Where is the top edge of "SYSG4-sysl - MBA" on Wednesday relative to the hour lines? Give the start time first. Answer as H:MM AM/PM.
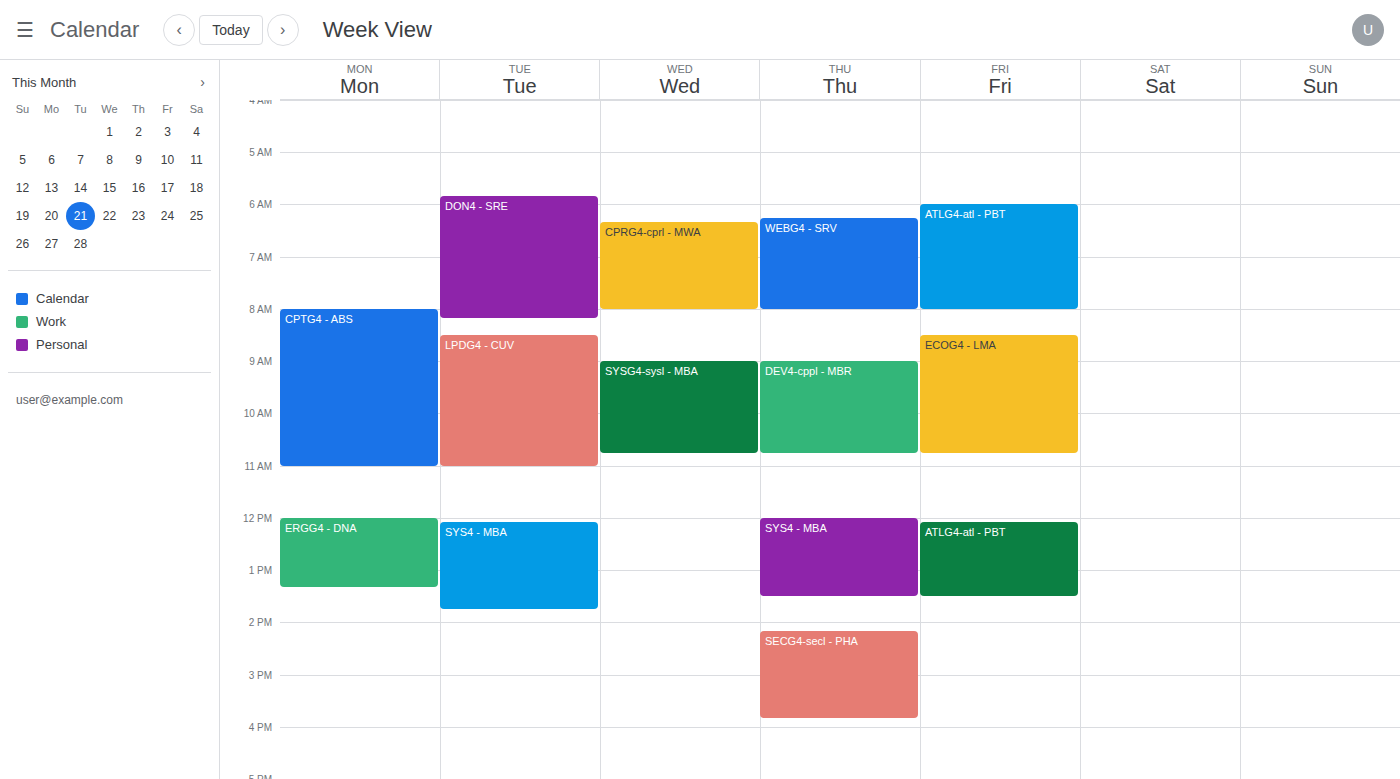
9:00 AM -- exactly on the 9 AM line.